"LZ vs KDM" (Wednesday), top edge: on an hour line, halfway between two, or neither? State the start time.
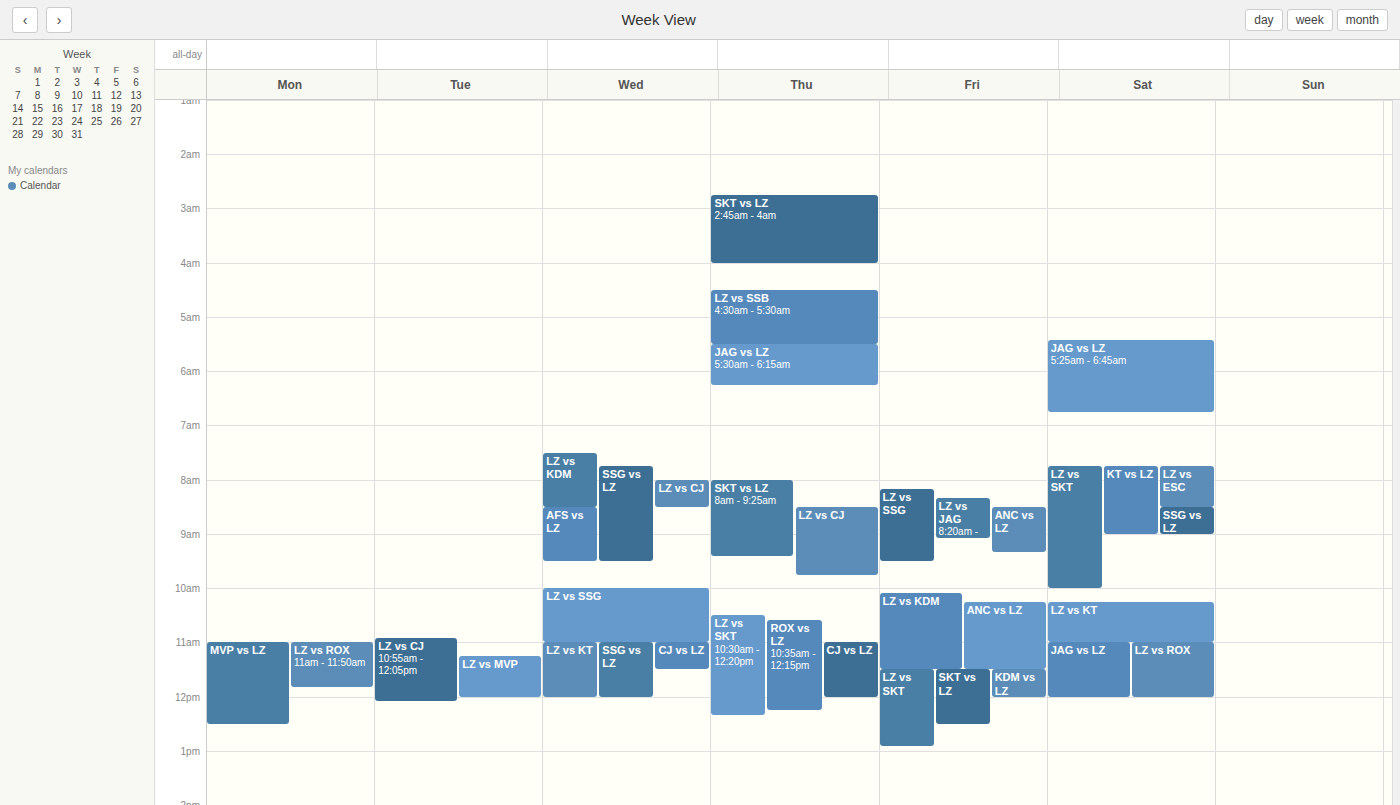
7:30 AM -- halfway between the 7 AM and 8 AM lines.